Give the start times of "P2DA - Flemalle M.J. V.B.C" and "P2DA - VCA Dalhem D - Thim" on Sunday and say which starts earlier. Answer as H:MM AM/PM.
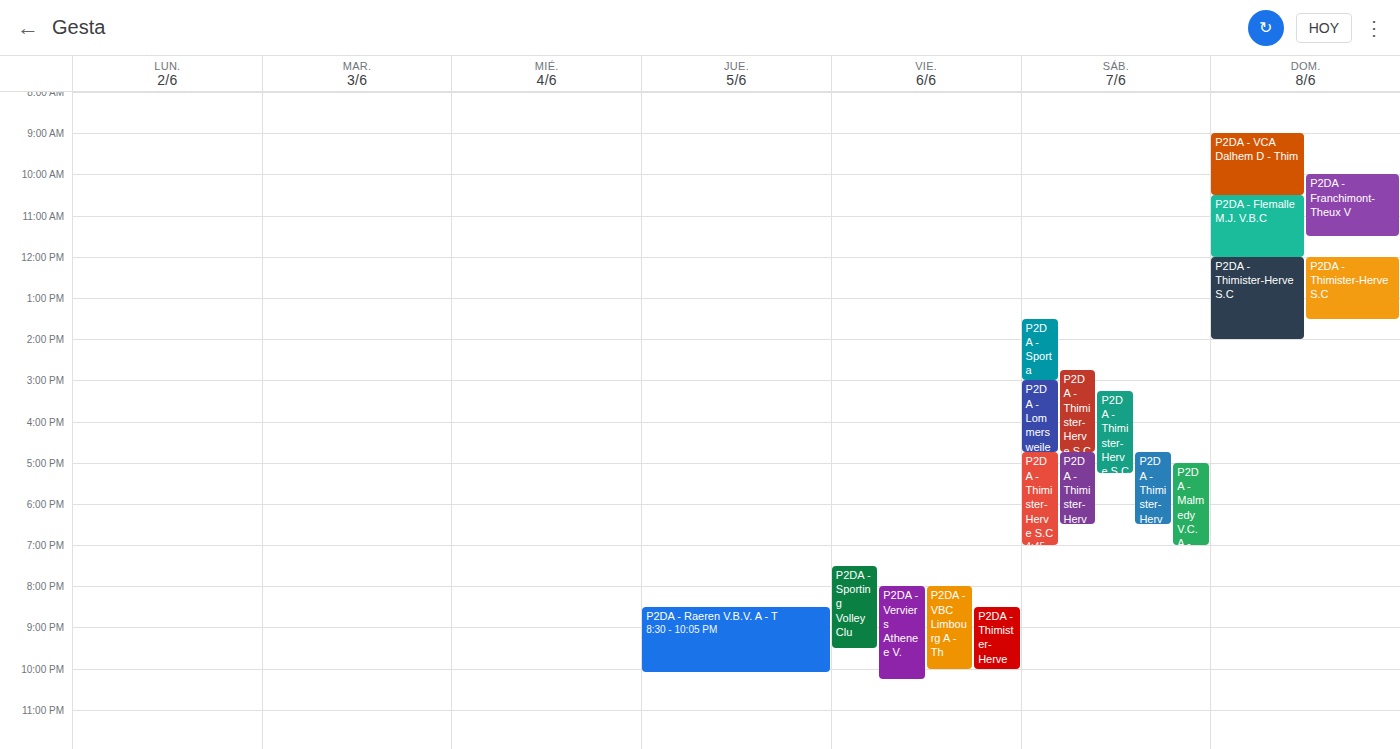
"P2DA - VCA Dalhem D - Thim" 9:00 AM; "P2DA - Flemalle M.J. V.B.C" 10:30 AM.